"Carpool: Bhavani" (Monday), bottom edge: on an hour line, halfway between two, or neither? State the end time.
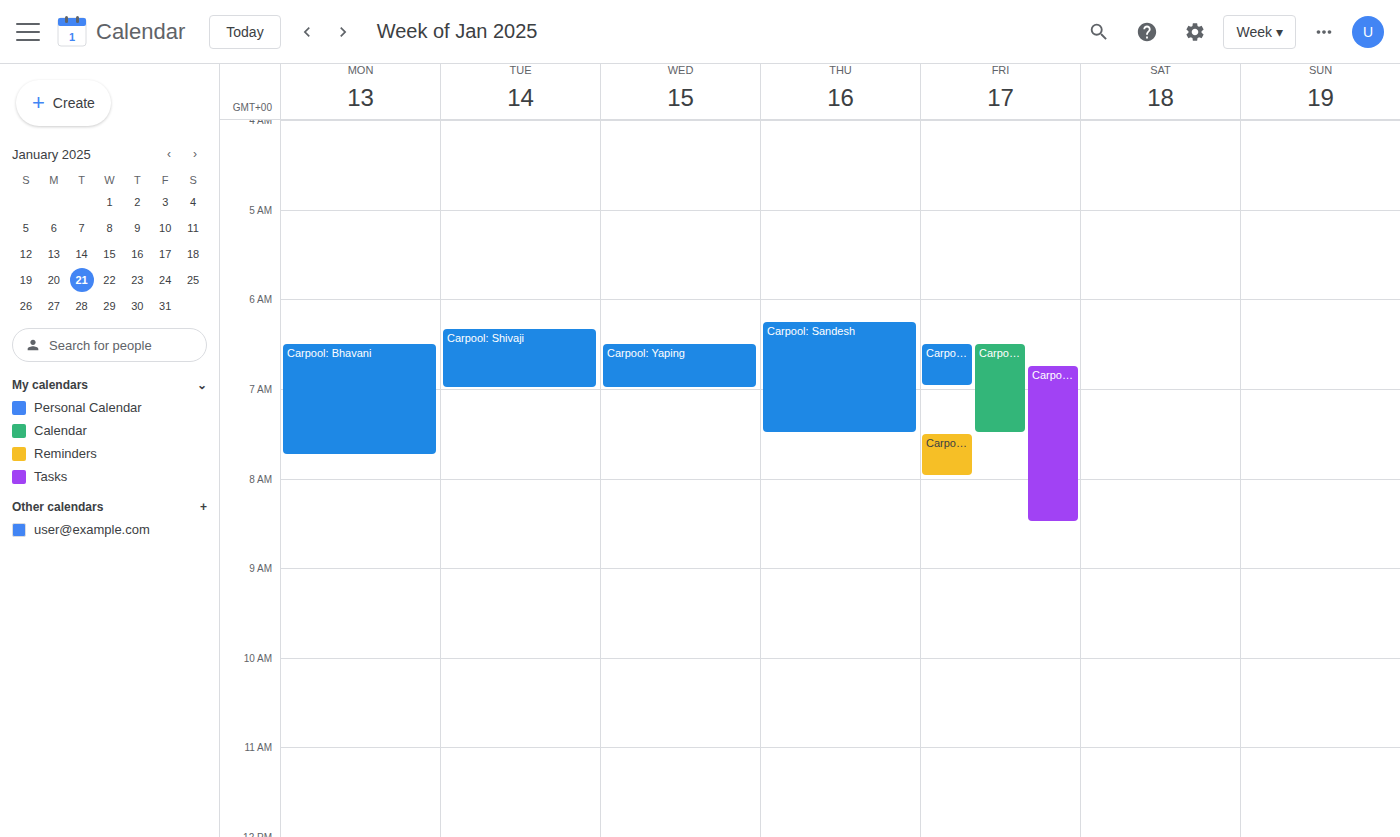
07:45 -- neither: three quarters of the way from the 07:00 line to the 08:00 line.